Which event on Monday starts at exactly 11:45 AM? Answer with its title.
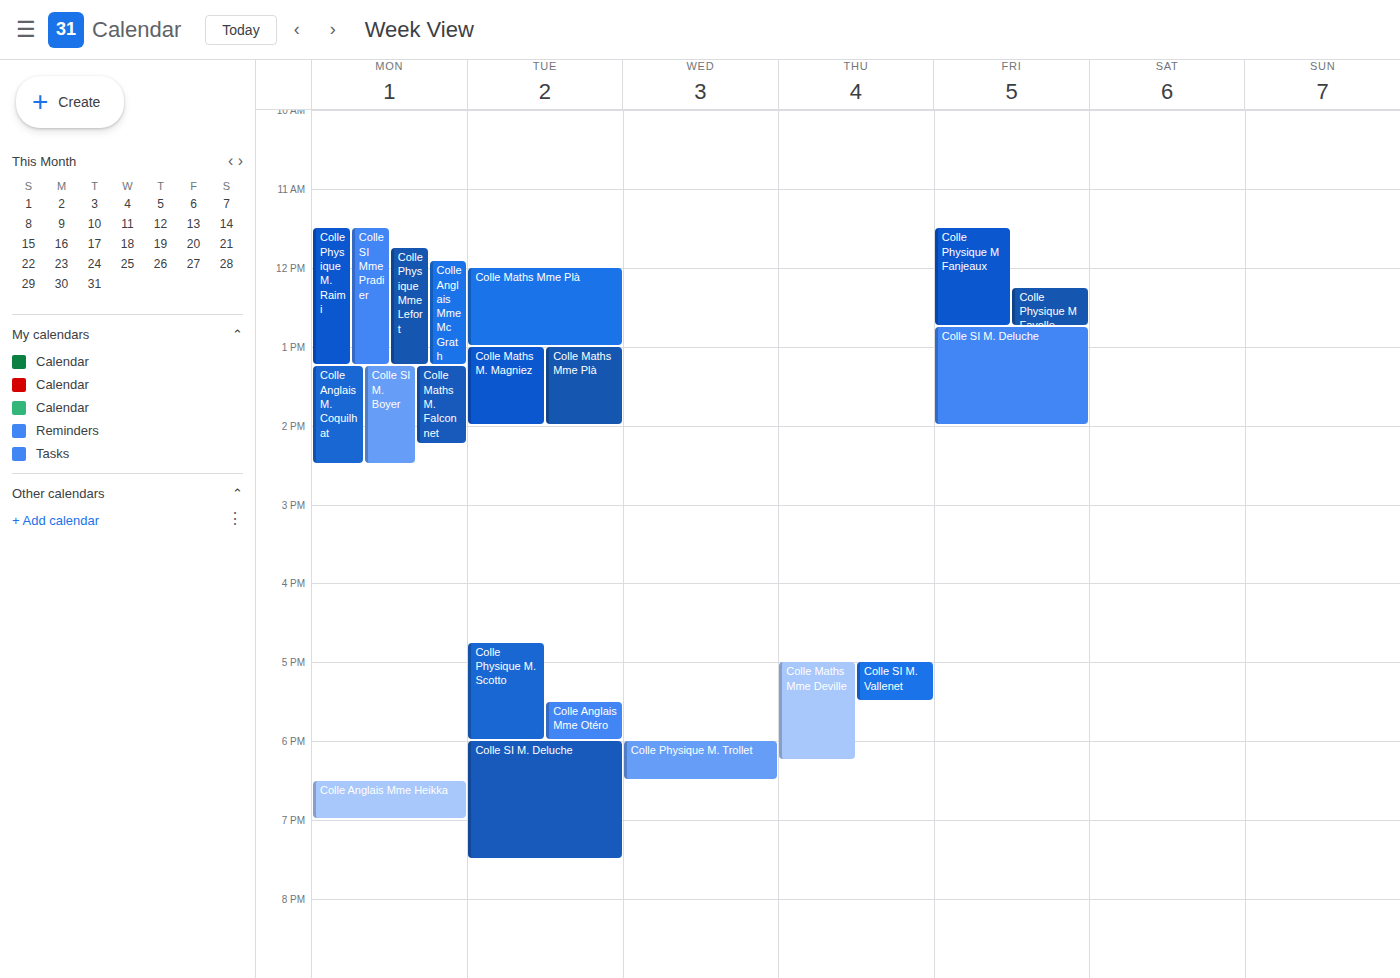
"Colle Physique Mme Lefort"